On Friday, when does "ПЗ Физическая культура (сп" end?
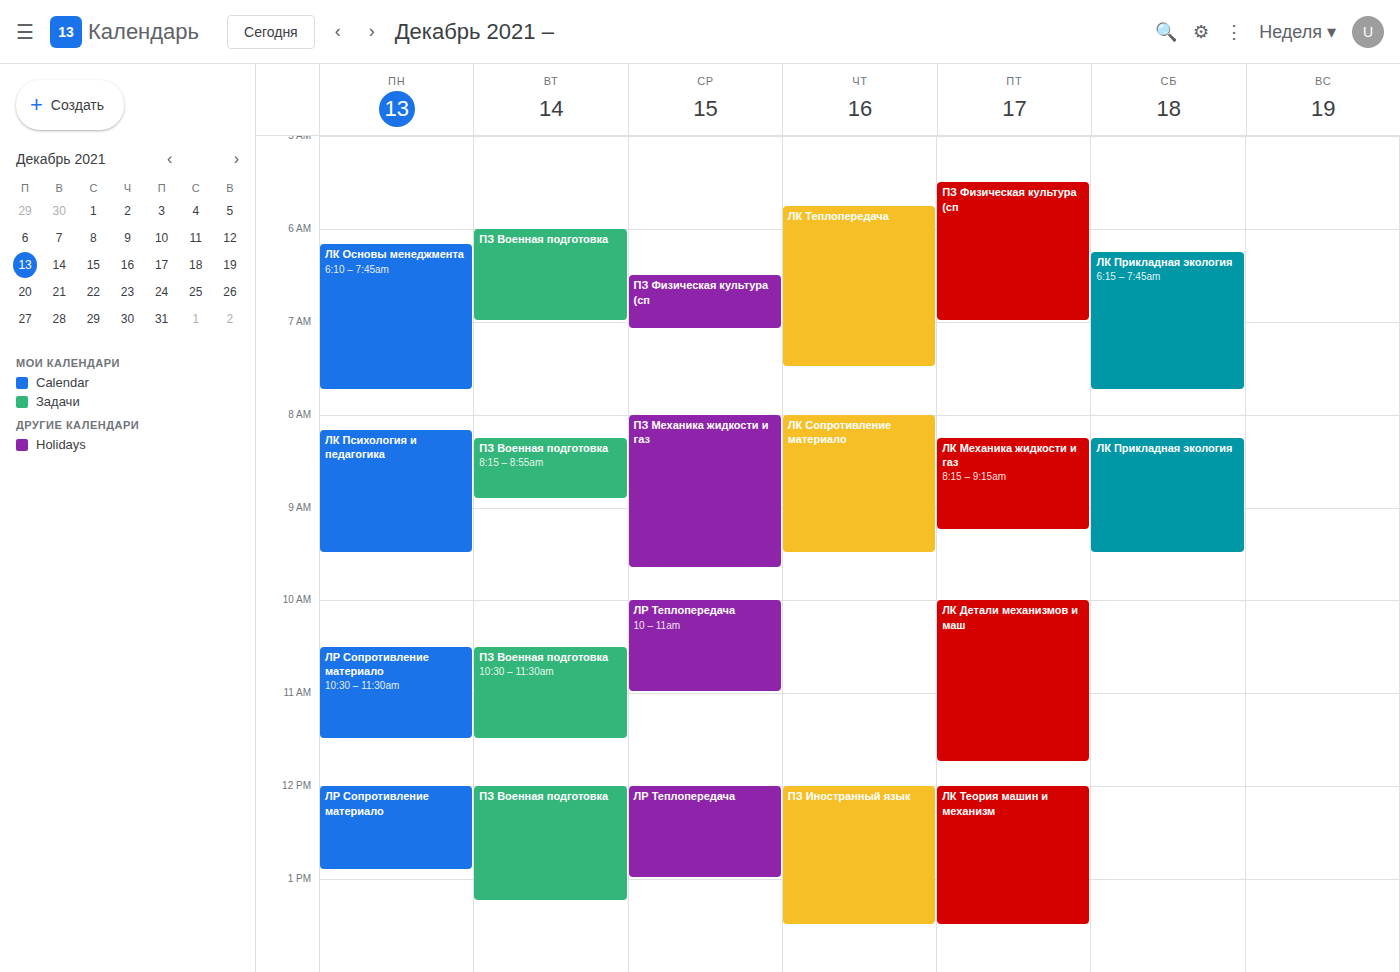
07:00